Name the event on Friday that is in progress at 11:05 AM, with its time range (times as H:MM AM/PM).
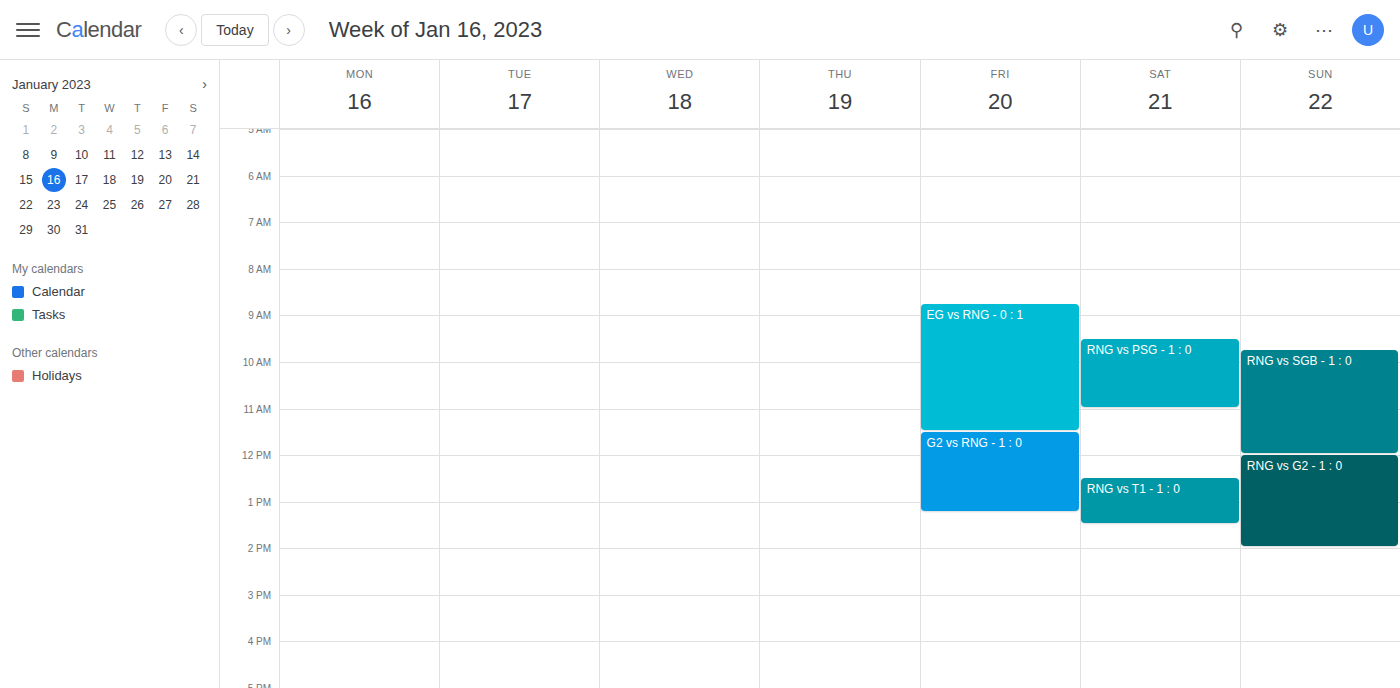
"EG vs RNG - 0 : 1", 8:45 AM to 11:30 AM